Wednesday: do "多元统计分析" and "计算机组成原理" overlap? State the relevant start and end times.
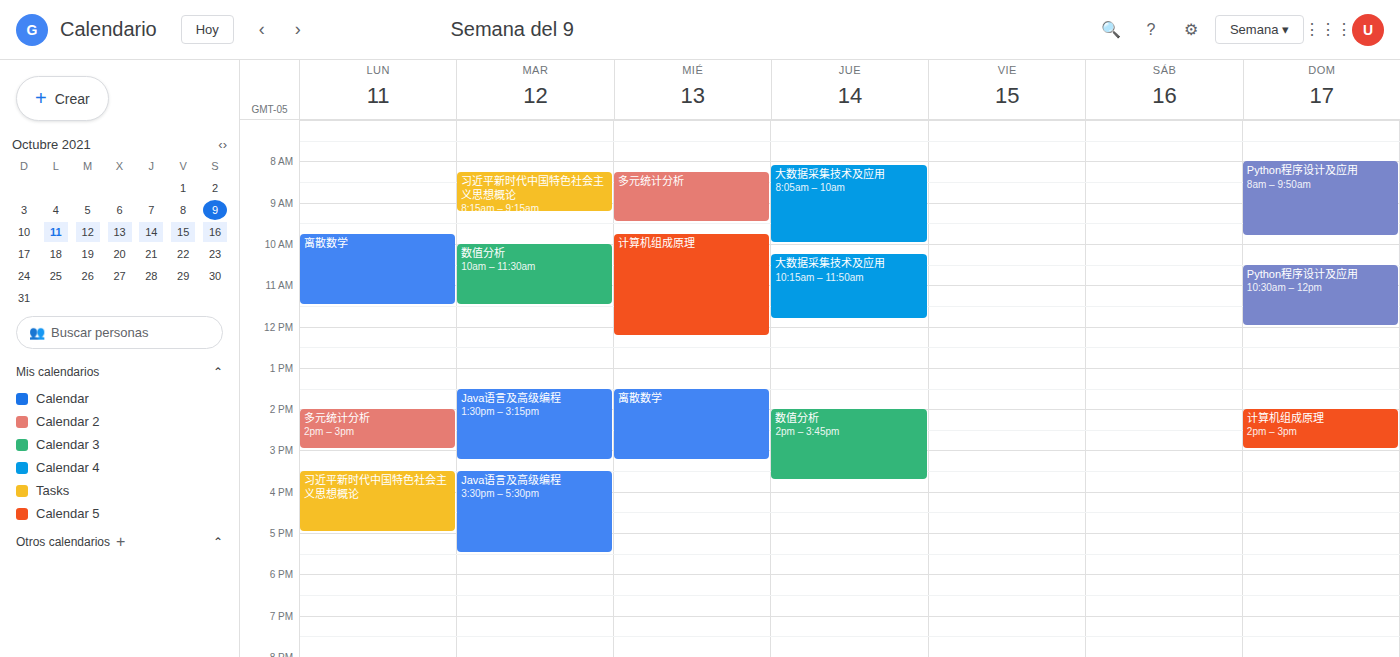
"多元统计分析" ends at 9:30 AM and "计算机组成原理" starts at 9:45 AM -- no overlap.